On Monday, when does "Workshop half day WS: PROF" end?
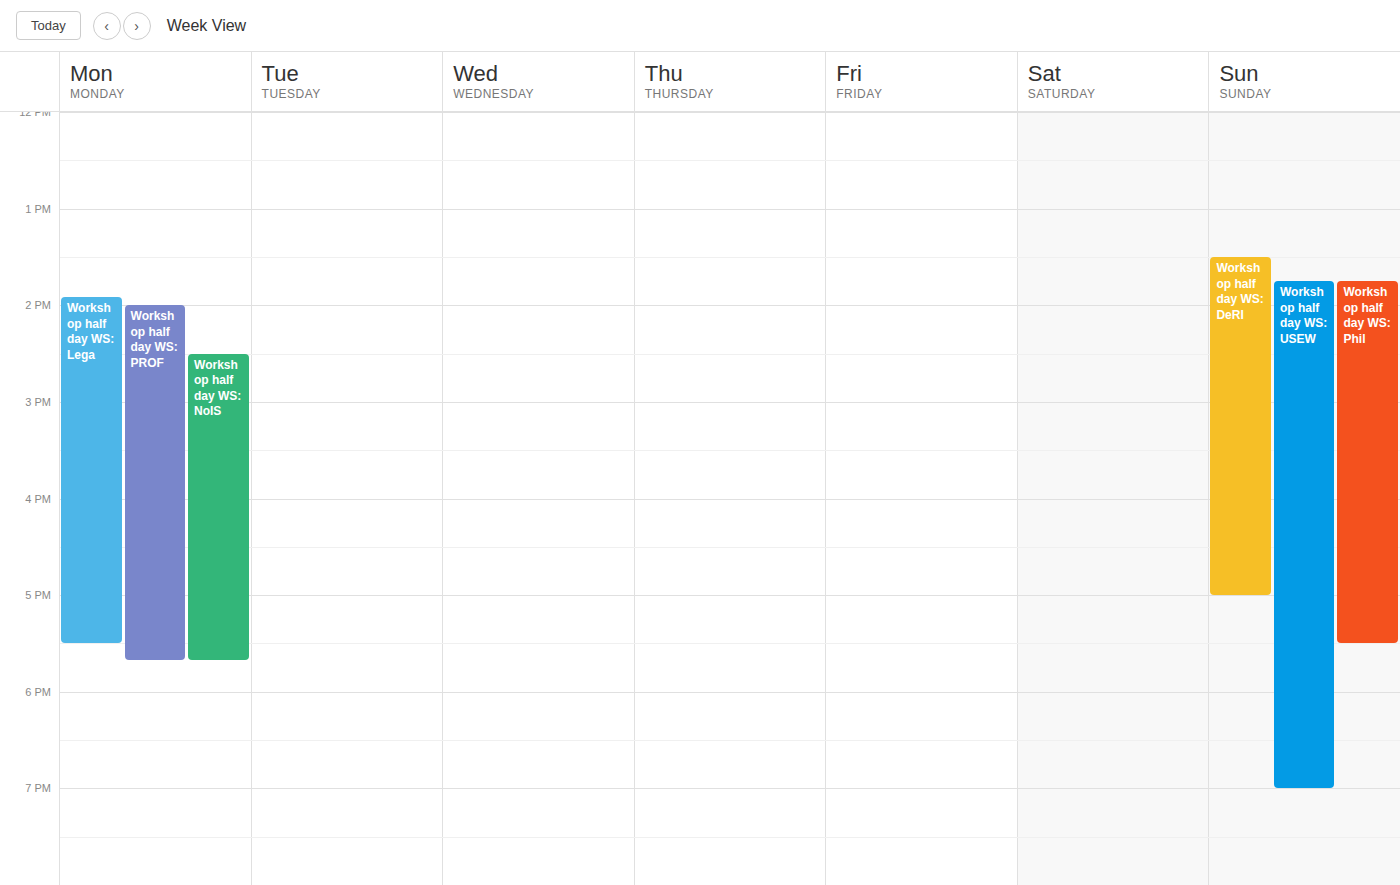
17:40